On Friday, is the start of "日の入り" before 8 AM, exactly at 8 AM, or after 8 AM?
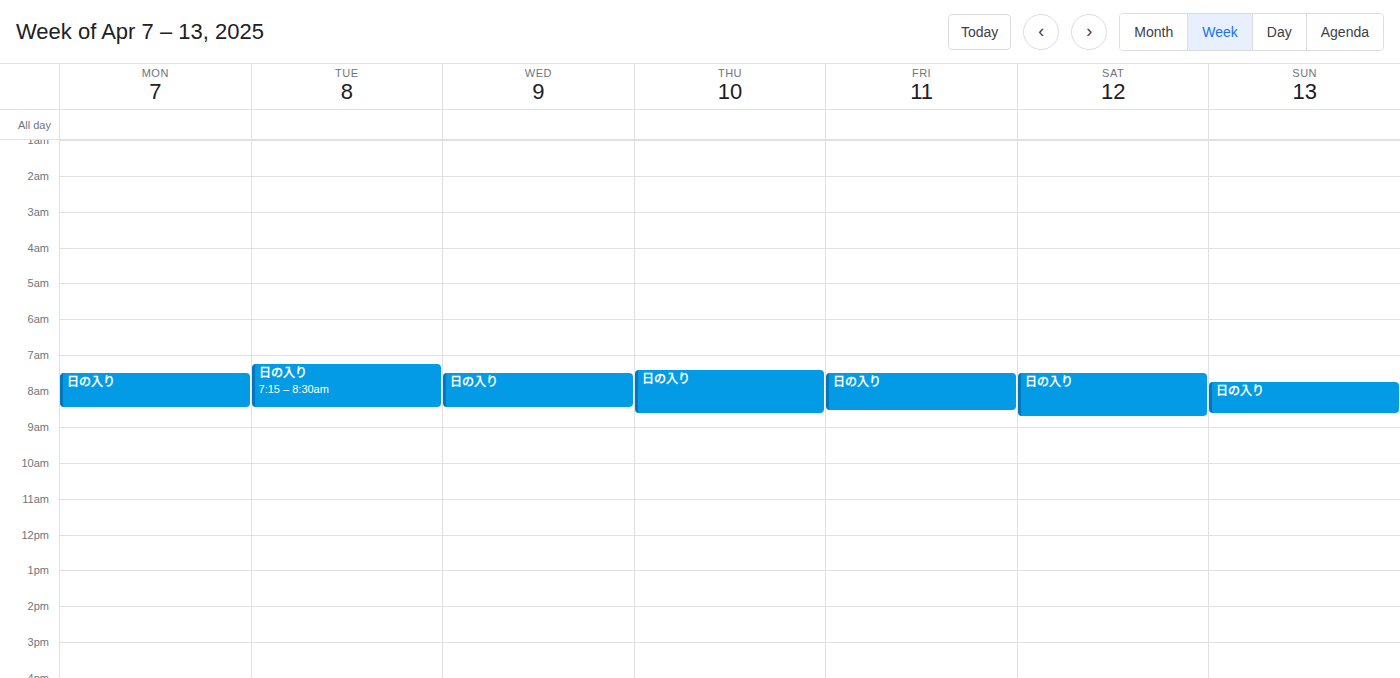
7:30 AM -- before 8 AM, 30 minutes above the 8 AM line.